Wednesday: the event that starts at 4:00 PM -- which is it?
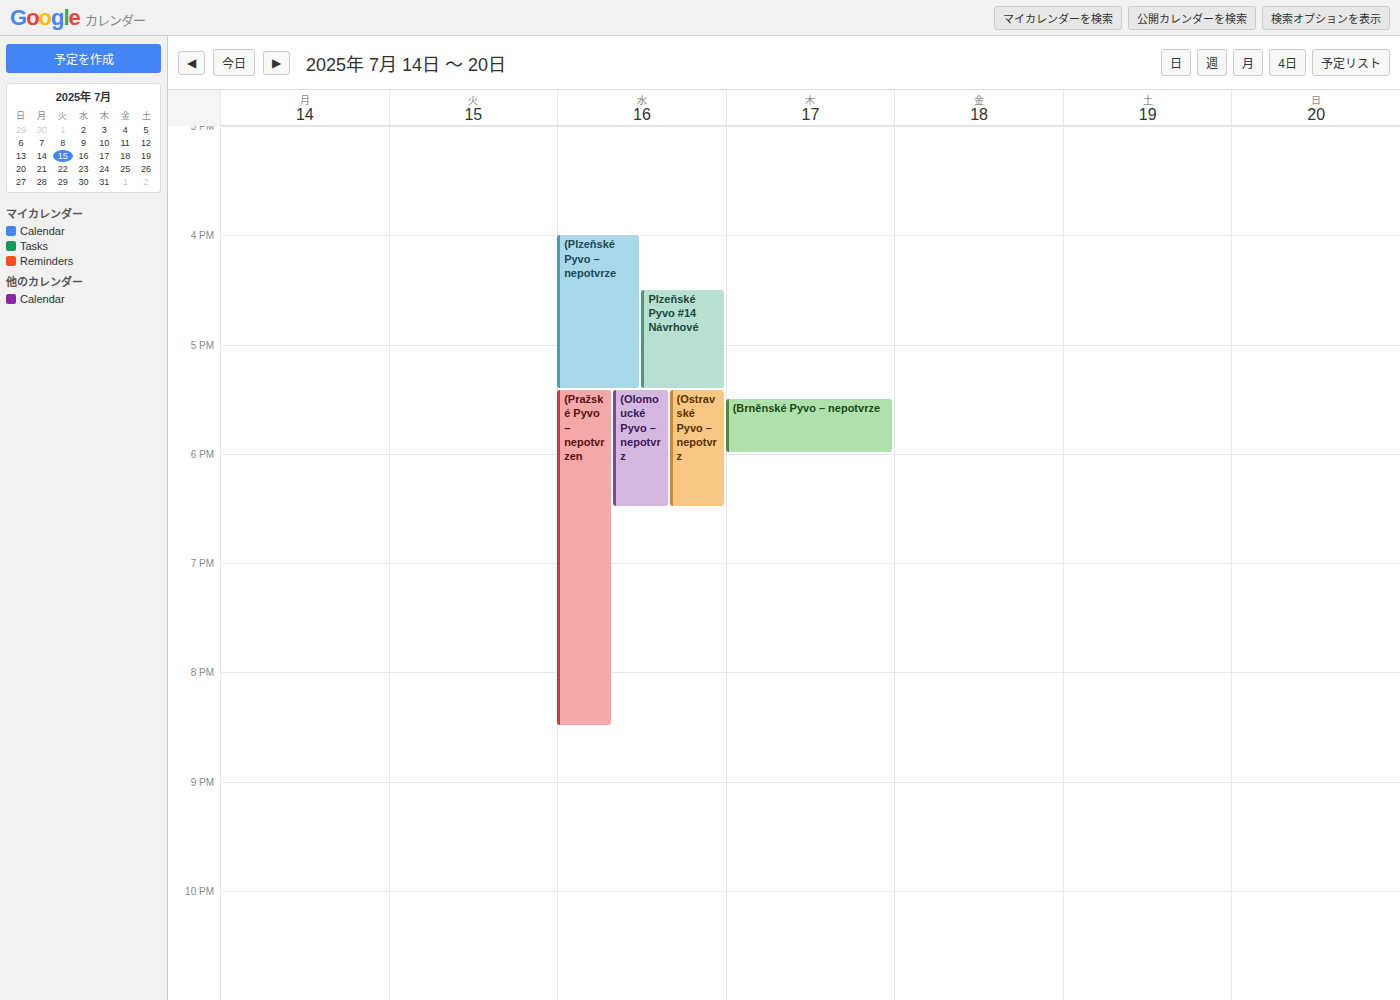
"(Plzeňské Pyvo – nepotvrze"